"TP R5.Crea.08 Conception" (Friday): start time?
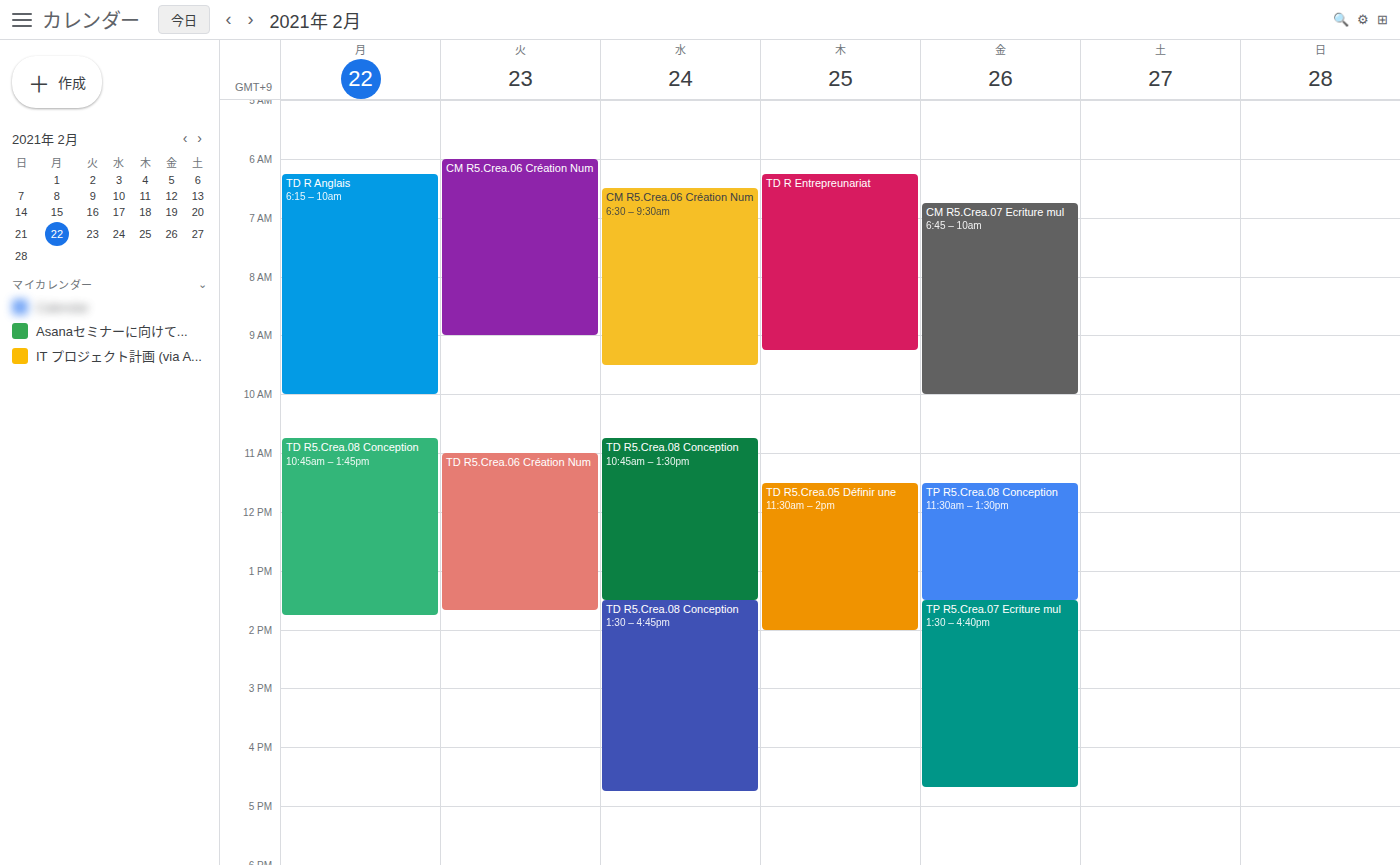
11:30